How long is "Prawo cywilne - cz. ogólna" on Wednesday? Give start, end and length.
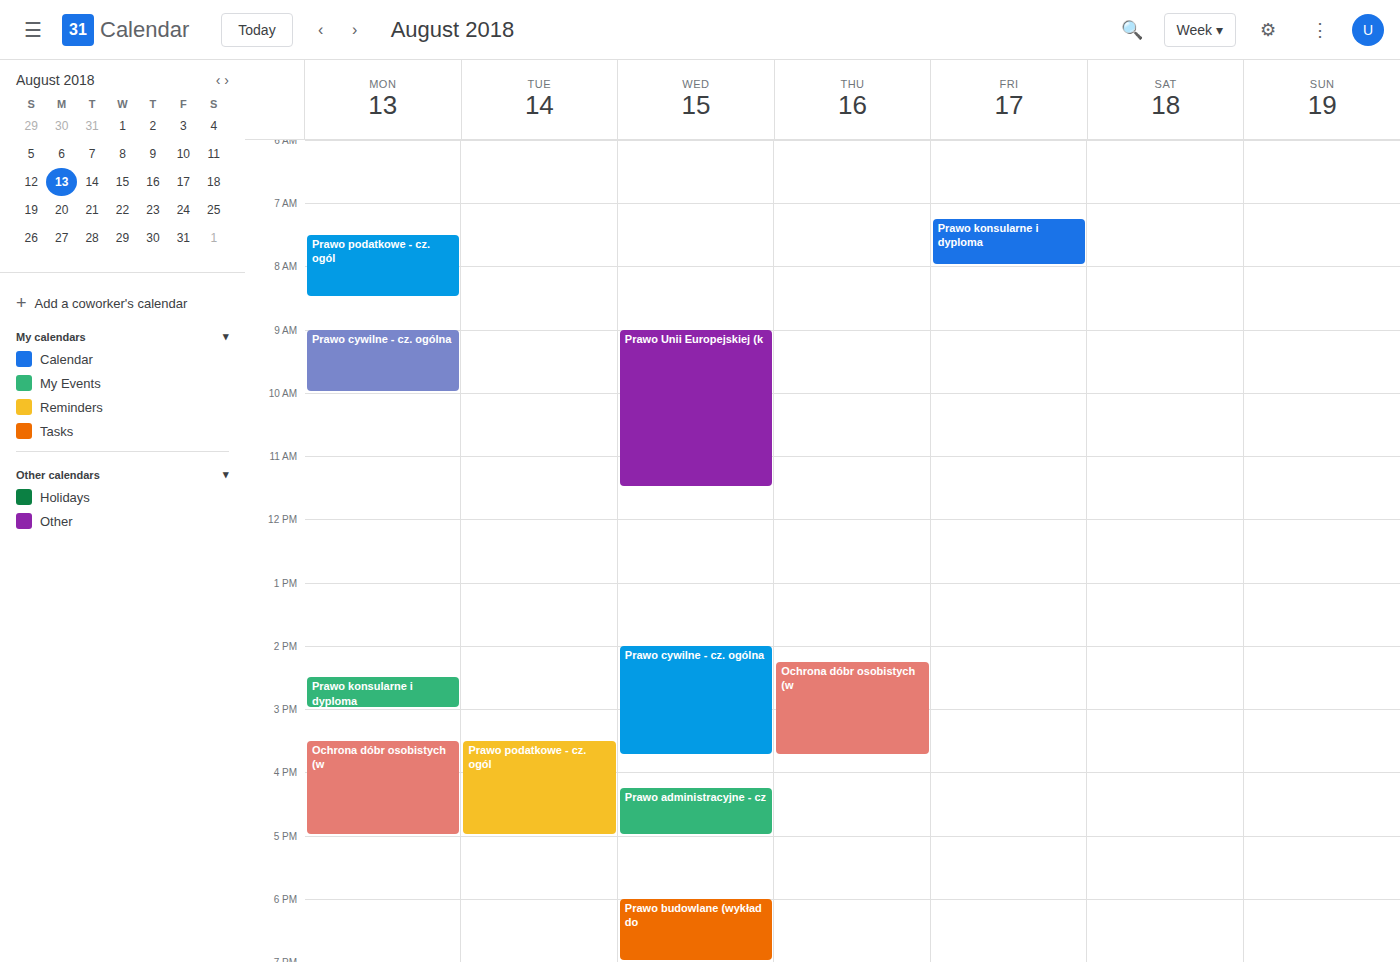
2:00 PM to 3:45 PM, 1 hour 45 minutes